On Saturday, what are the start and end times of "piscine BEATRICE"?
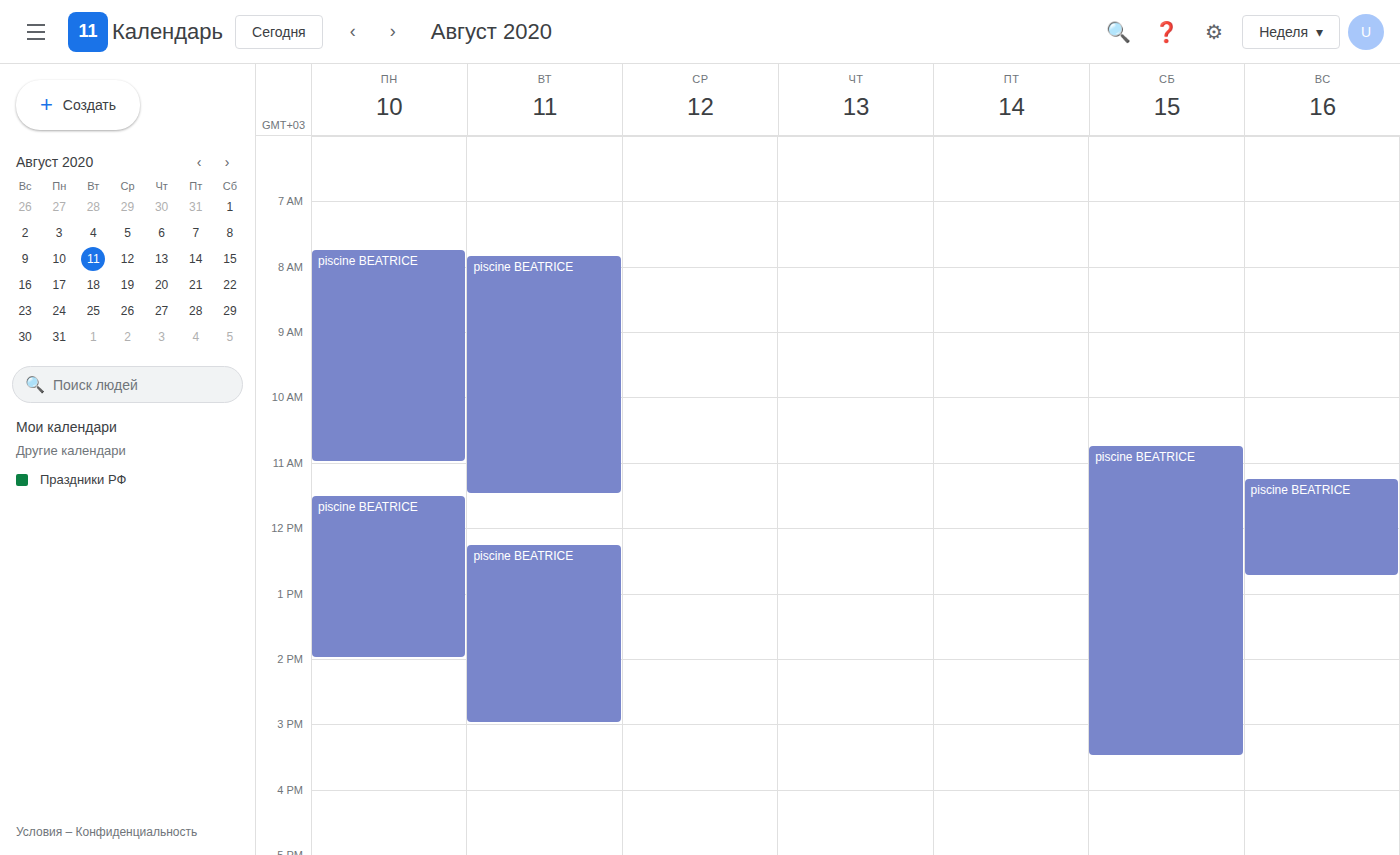
10:45 AM to 3:30 PM